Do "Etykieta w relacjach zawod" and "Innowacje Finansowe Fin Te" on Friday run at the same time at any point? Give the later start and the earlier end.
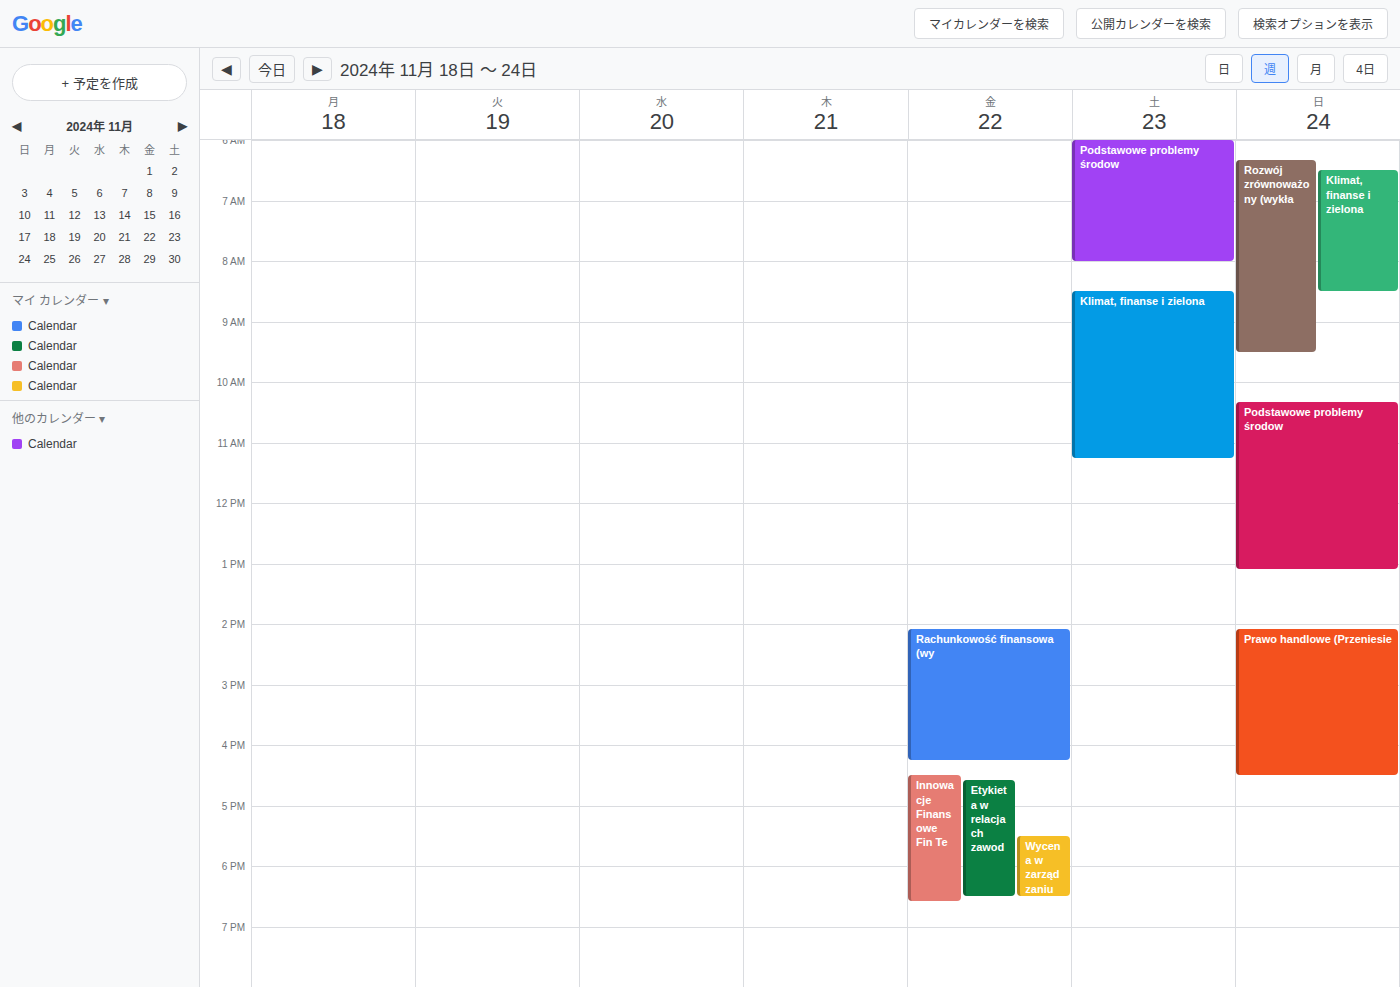
"Etykieta w relacjach zawod" runs 4:35 PM to 6:30 PM, inside "Innowacje Finansowe Fin Te" -- they overlap.